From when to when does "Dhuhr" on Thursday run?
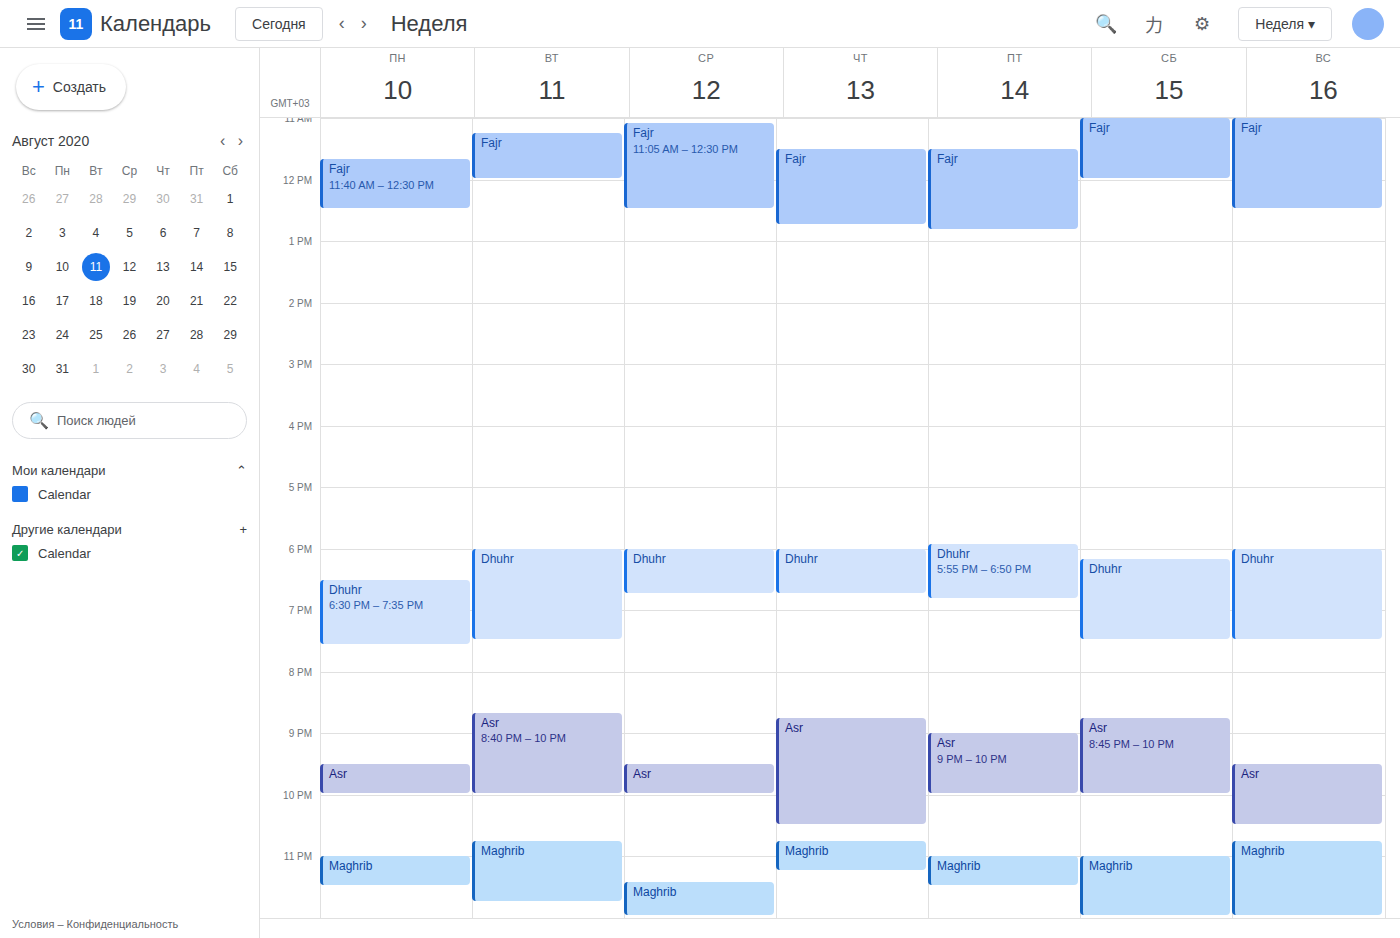
6:00 PM to 6:45 PM